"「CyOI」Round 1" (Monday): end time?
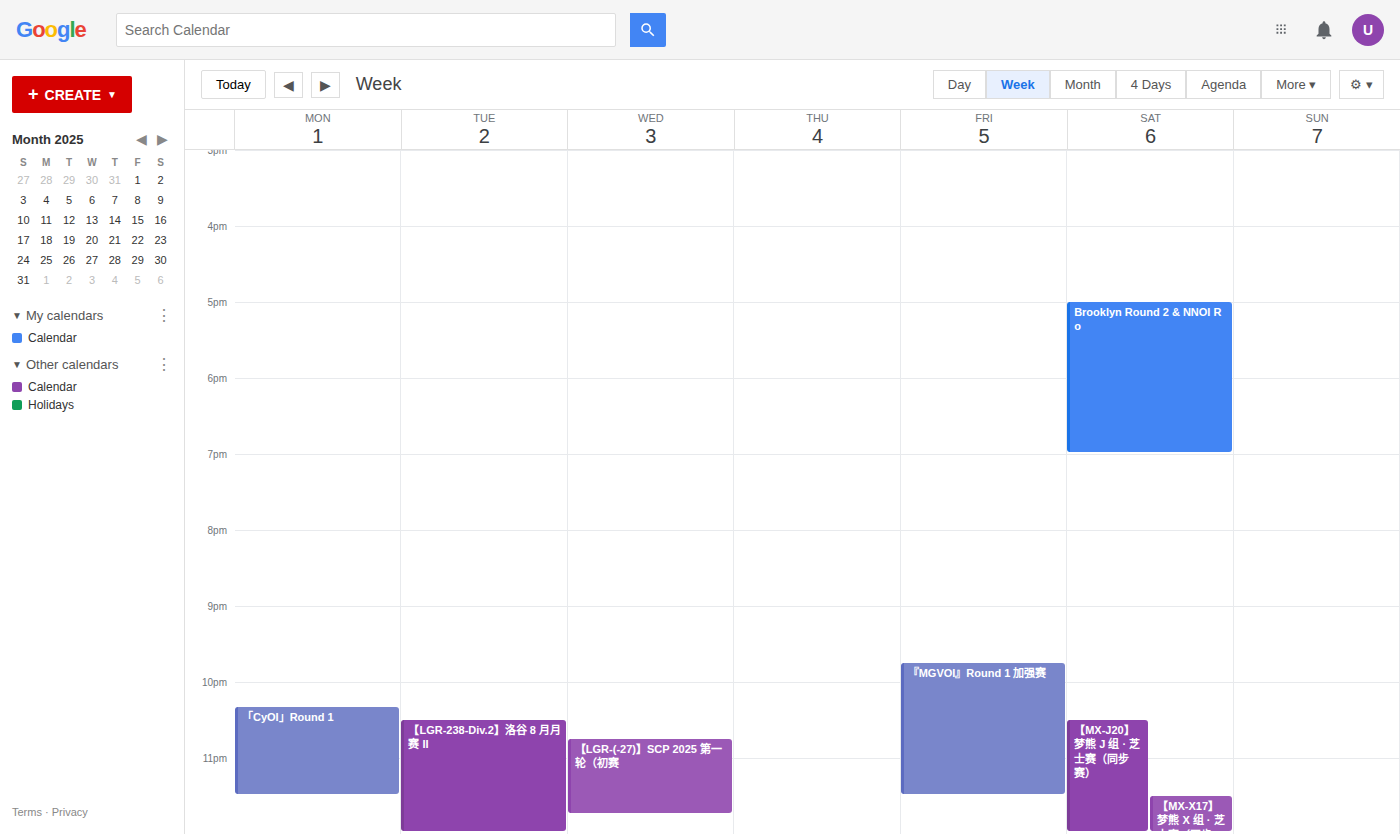
23:30